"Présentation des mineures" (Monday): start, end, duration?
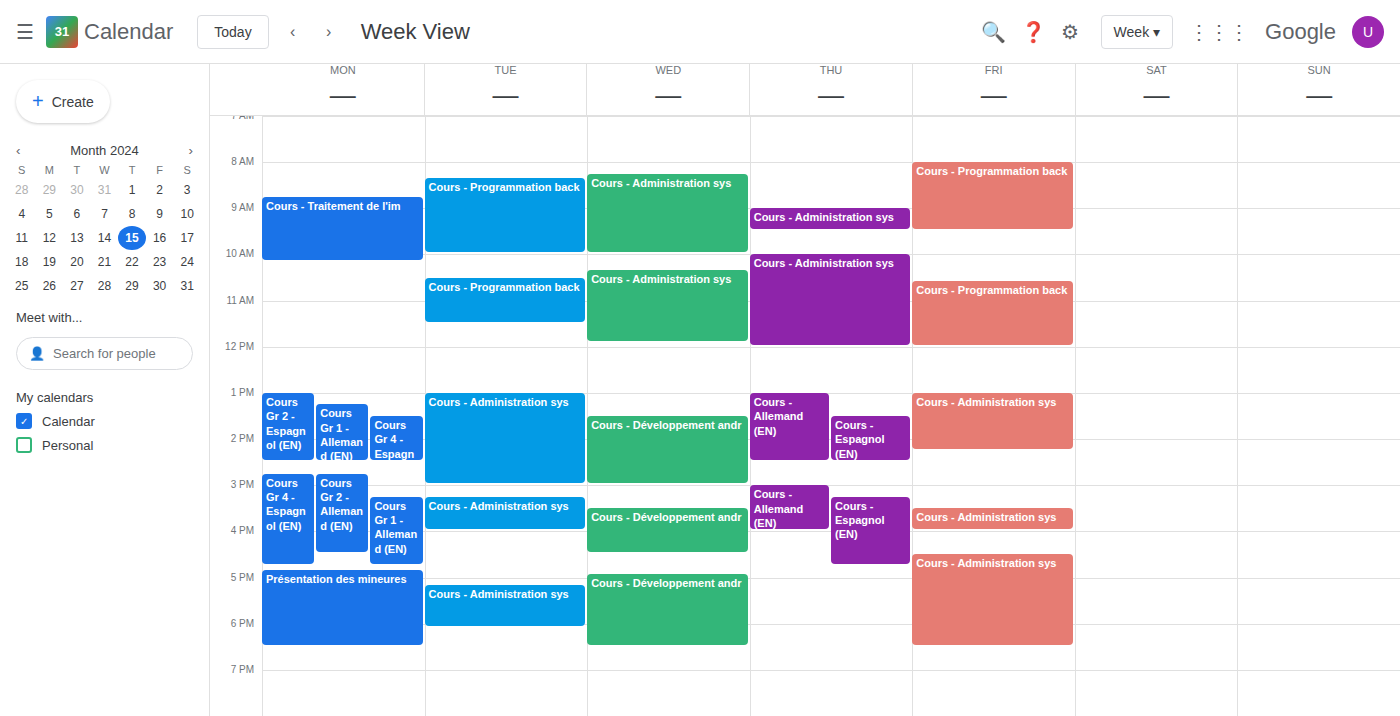
4:50 PM to 6:30 PM, 1 hour 40 minutes